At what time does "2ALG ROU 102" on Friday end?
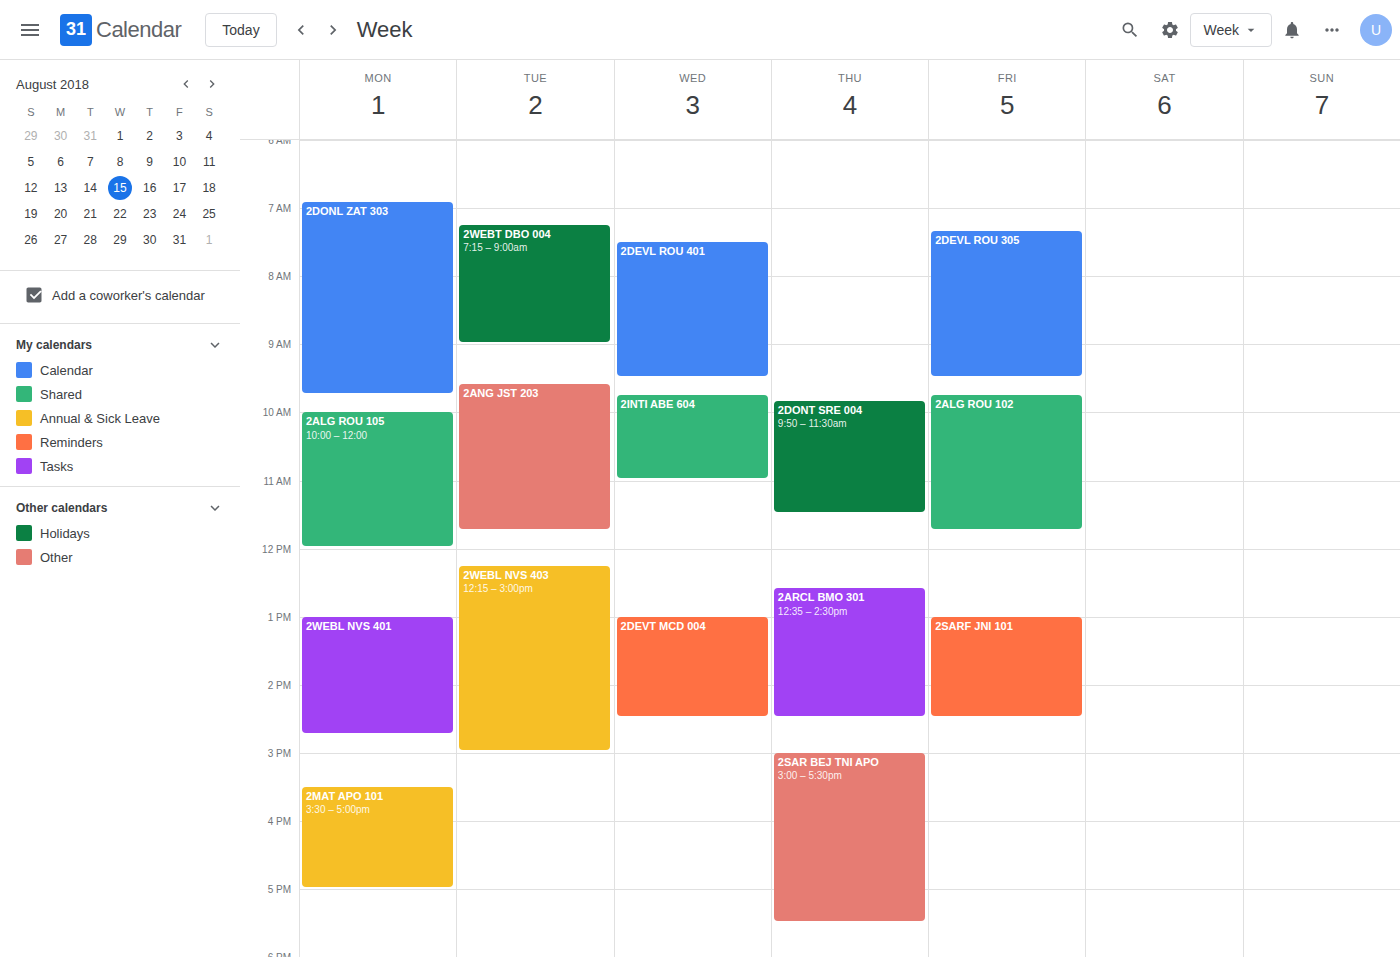
11:45 AM